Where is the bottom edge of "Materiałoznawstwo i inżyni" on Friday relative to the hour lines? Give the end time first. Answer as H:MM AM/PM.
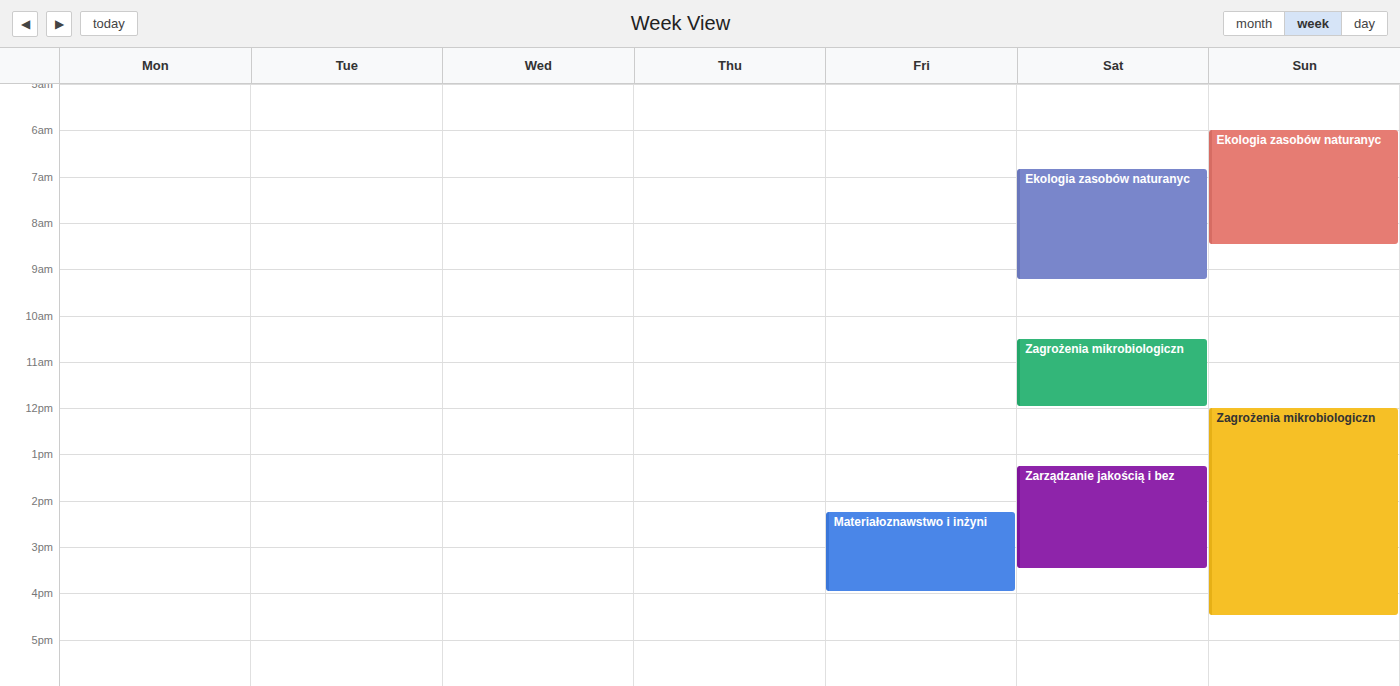
4:00 PM -- exactly on the 4 PM line.